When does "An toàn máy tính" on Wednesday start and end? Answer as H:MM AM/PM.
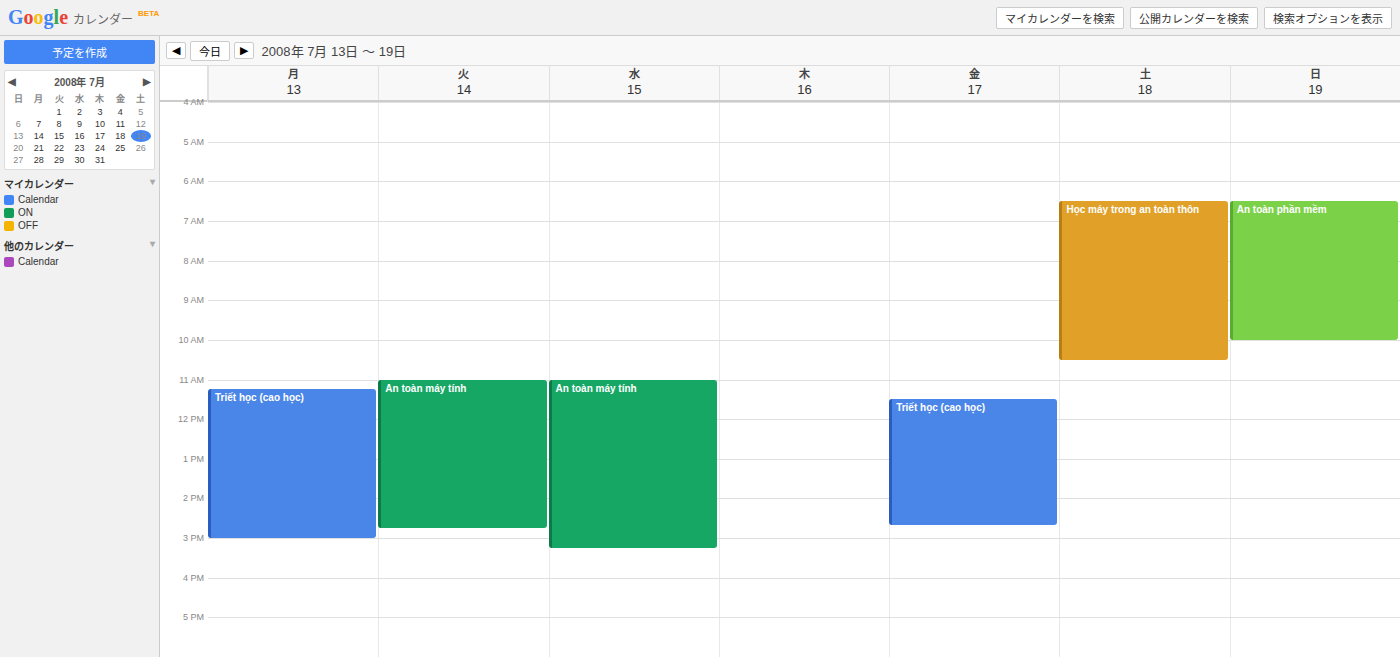
11:00 AM to 3:15 PM